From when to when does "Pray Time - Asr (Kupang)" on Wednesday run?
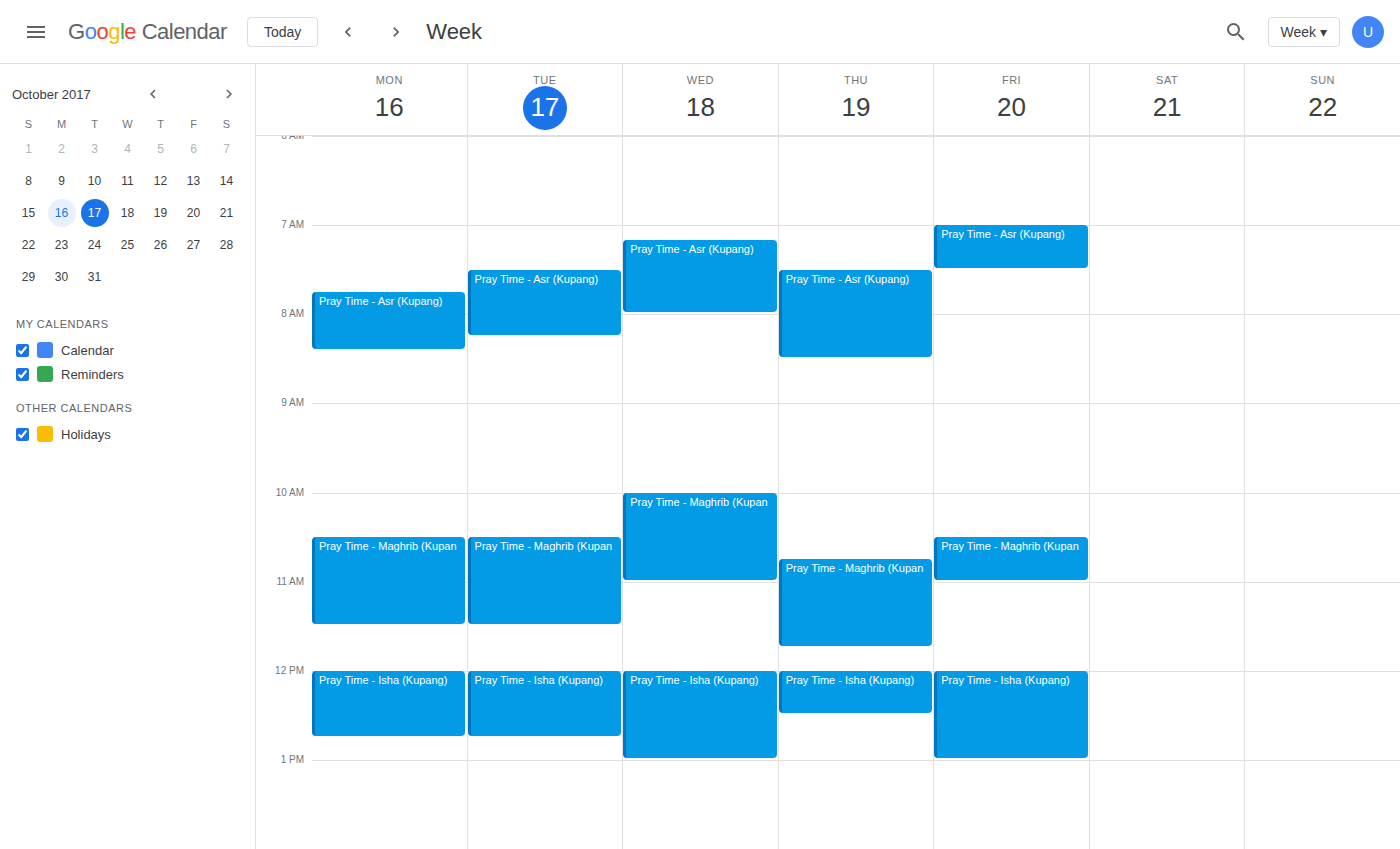
07:10 to 08:00